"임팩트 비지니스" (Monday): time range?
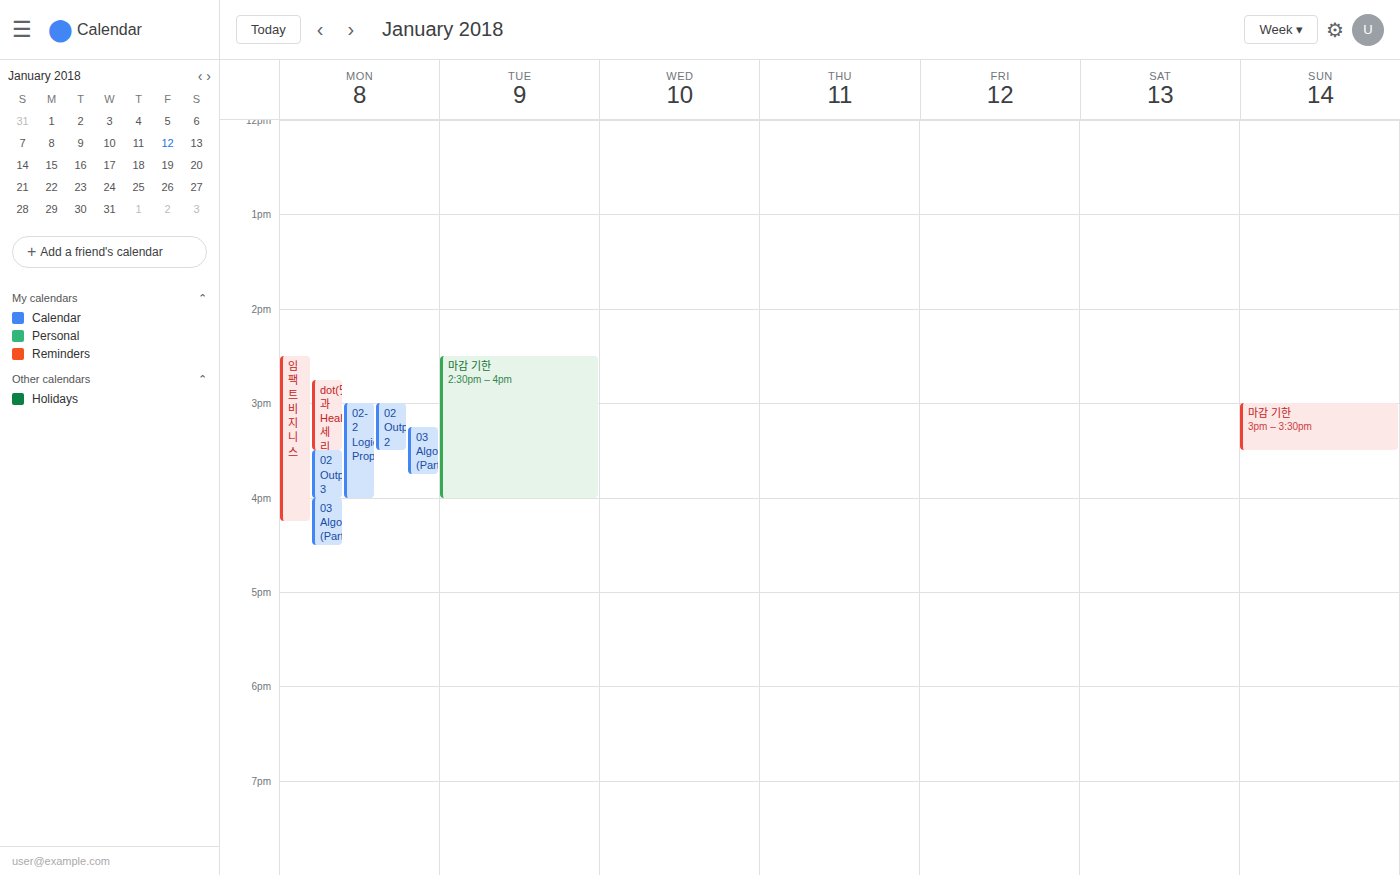
2:30 PM to 4:15 PM